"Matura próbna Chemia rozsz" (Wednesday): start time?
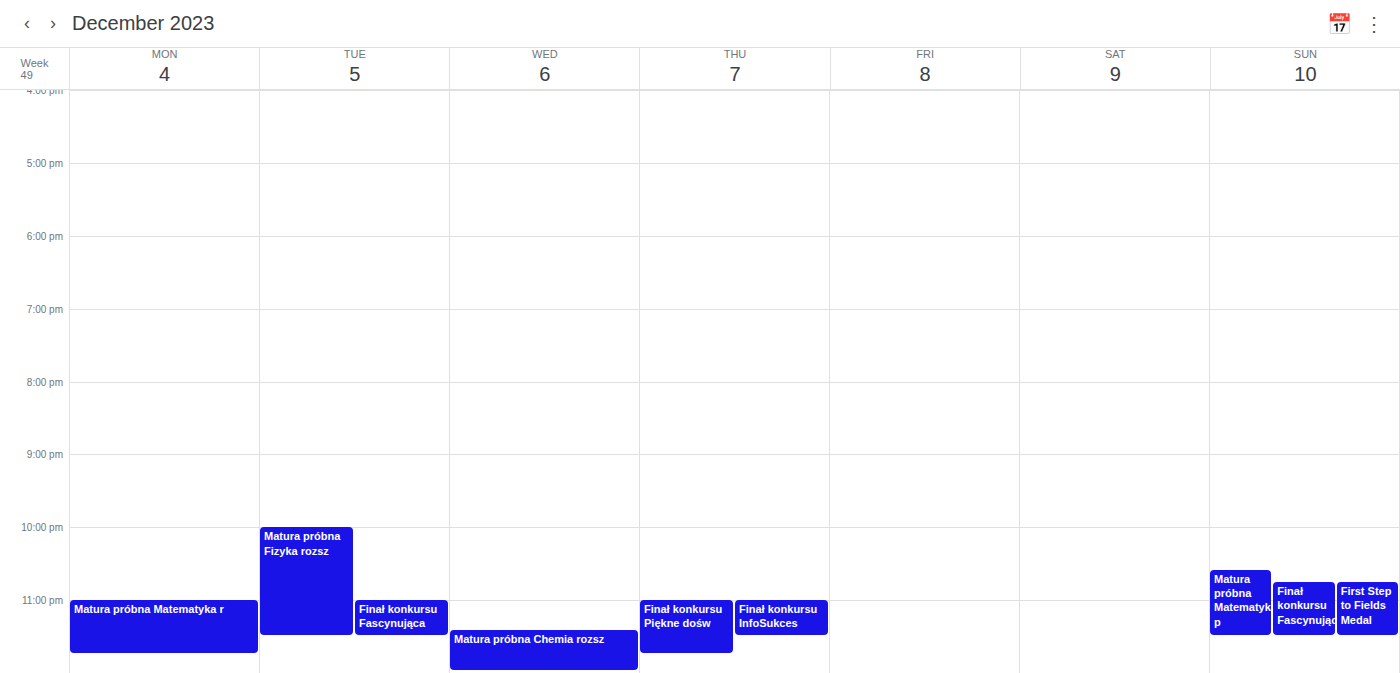
11:25 PM